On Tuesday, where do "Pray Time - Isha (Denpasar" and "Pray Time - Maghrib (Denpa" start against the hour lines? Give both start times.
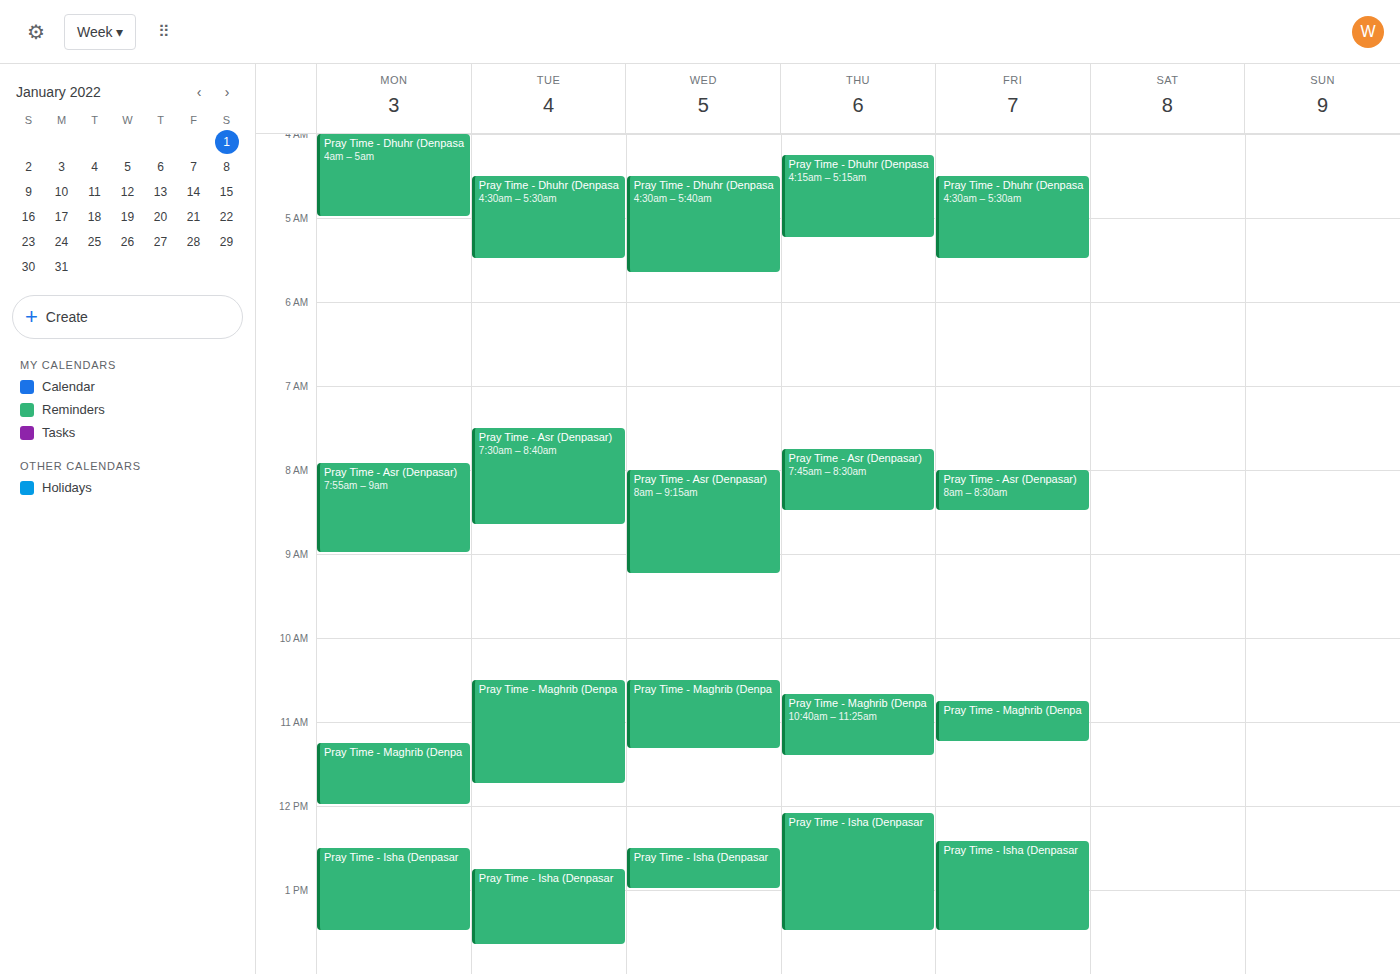
"Pray Time - Isha (Denpasar": 12:45 PM, neither: three quarters of the way from the 12 PM line to the 1 PM line. "Pray Time - Maghrib (Denpa": 10:30 AM, halfway between the 10 AM and 11 AM lines.